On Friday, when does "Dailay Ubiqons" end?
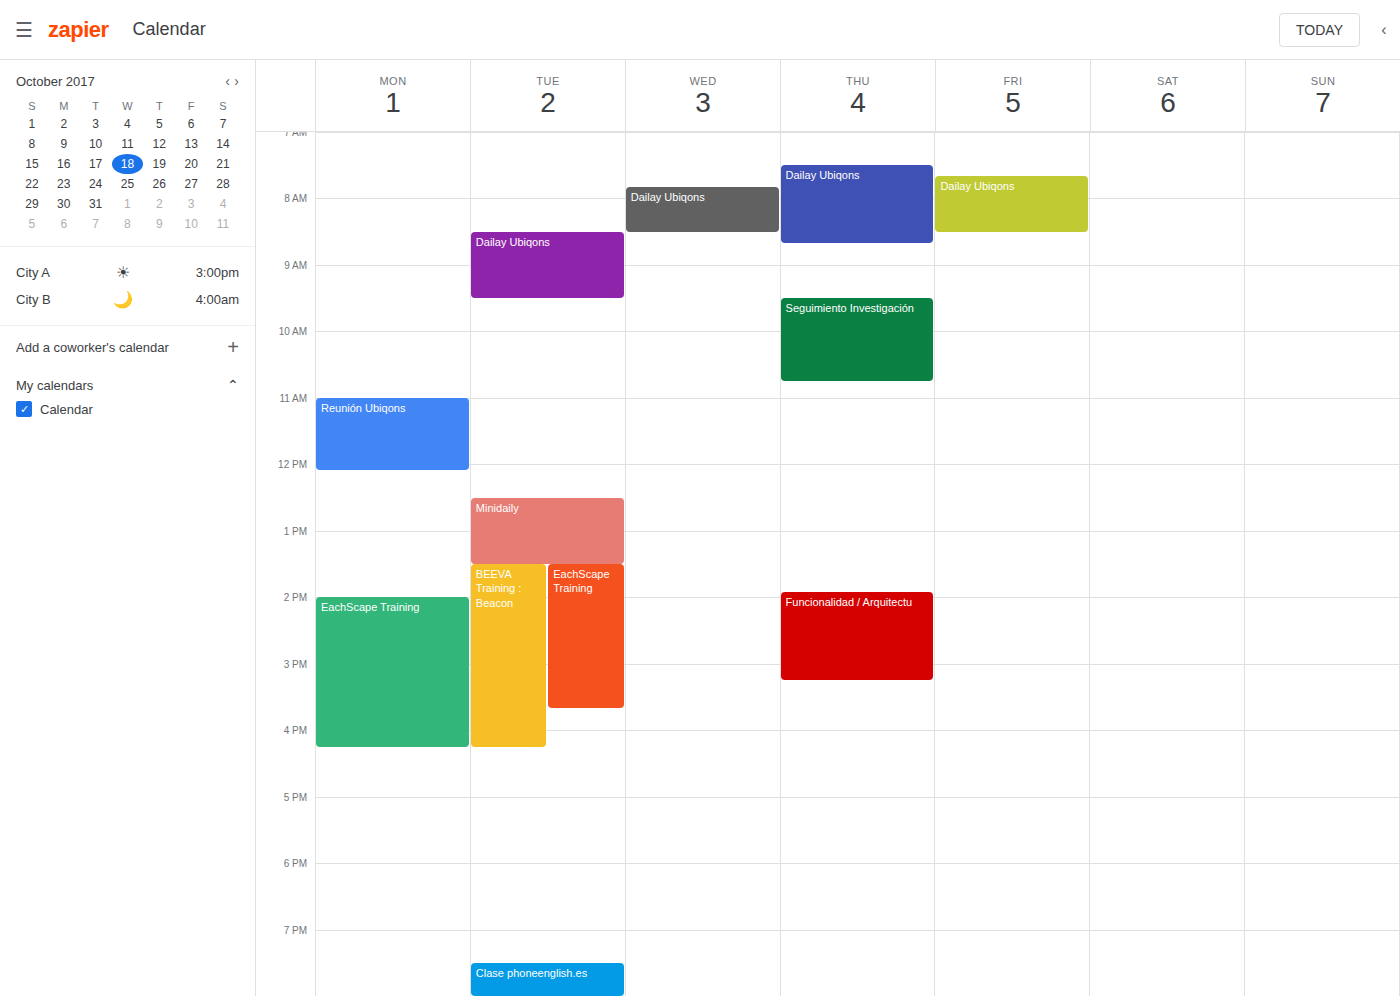
8:30 AM